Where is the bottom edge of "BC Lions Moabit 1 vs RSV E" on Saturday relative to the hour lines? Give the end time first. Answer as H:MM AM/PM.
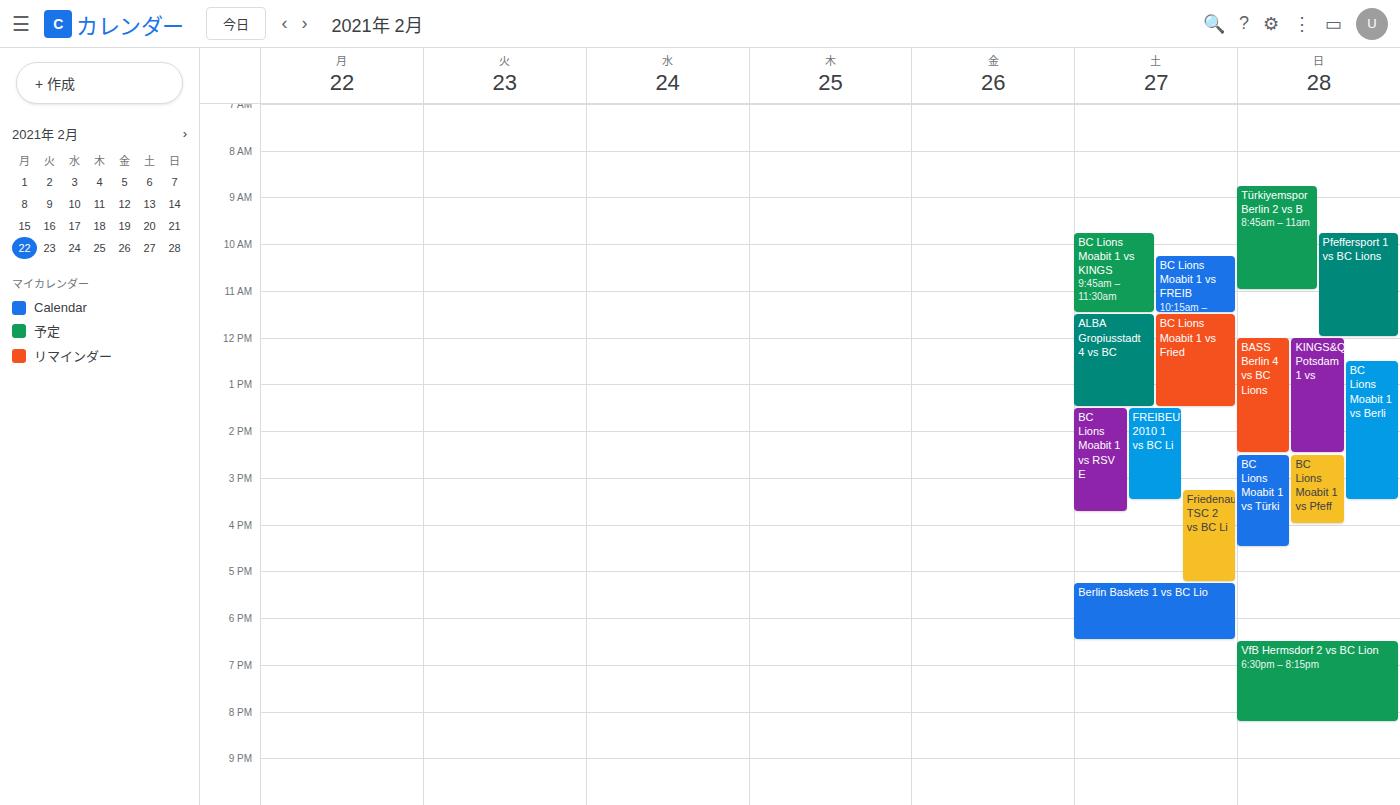
3:45 PM -- neither: three quarters of the way from the 3 PM line to the 4 PM line.